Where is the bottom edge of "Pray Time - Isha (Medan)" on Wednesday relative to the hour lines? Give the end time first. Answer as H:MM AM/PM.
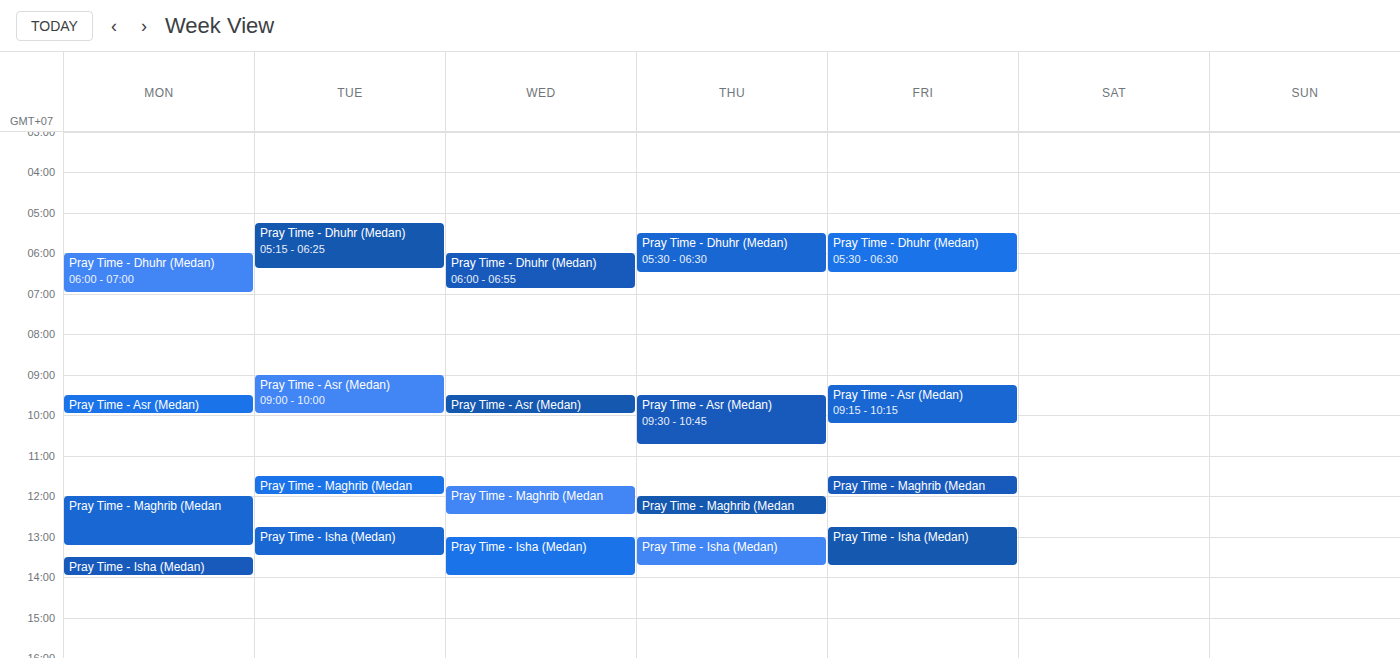
2:00 PM -- exactly on the 2 PM line.